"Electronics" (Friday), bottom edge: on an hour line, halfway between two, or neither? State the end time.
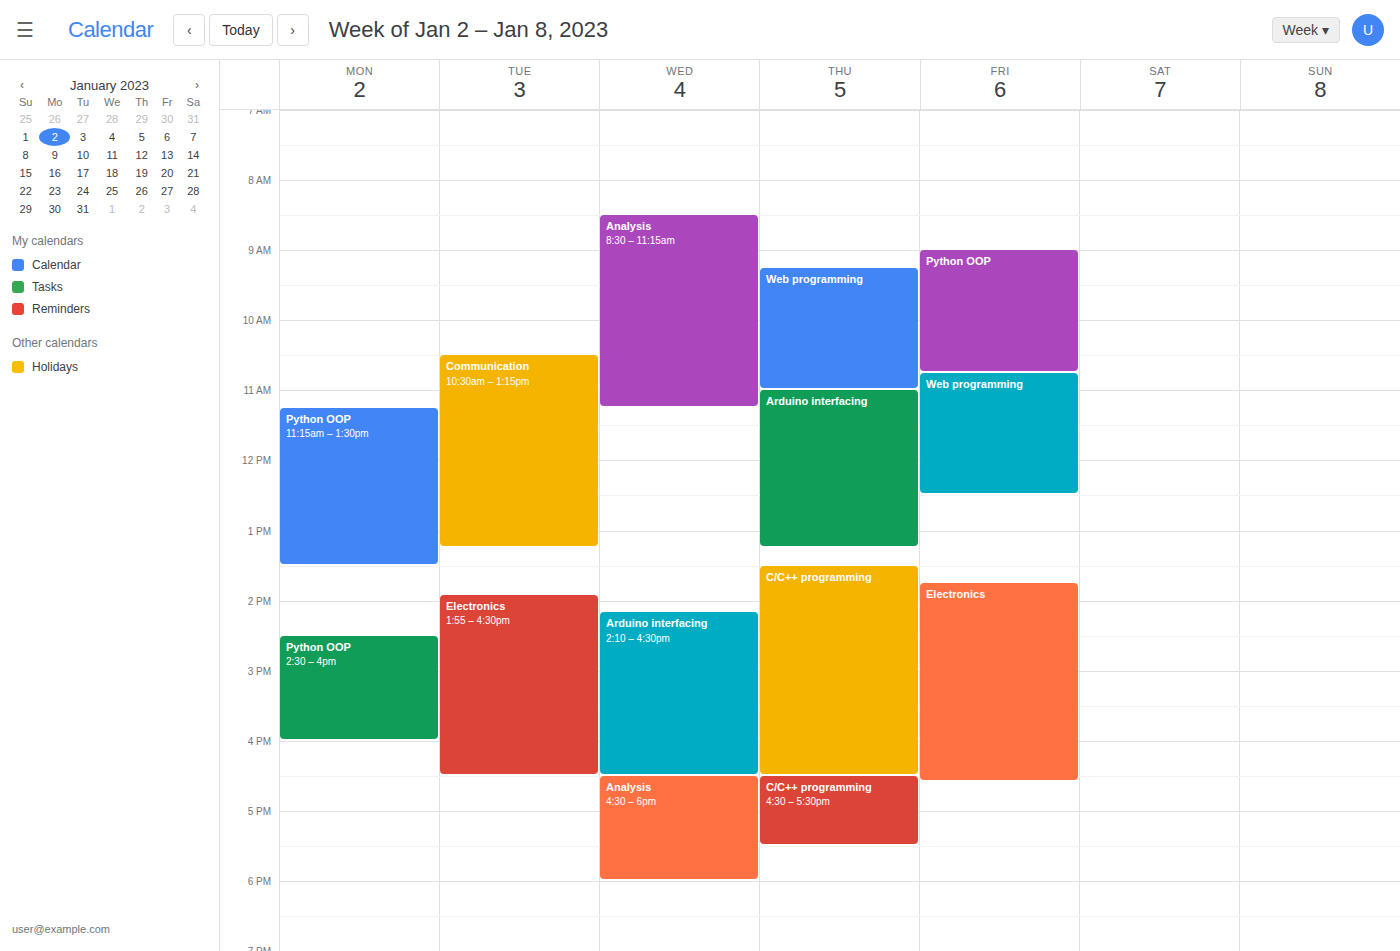
16:35 -- neither: 35 minutes below the 16:00 line and 25 minutes above the 17:00 line.